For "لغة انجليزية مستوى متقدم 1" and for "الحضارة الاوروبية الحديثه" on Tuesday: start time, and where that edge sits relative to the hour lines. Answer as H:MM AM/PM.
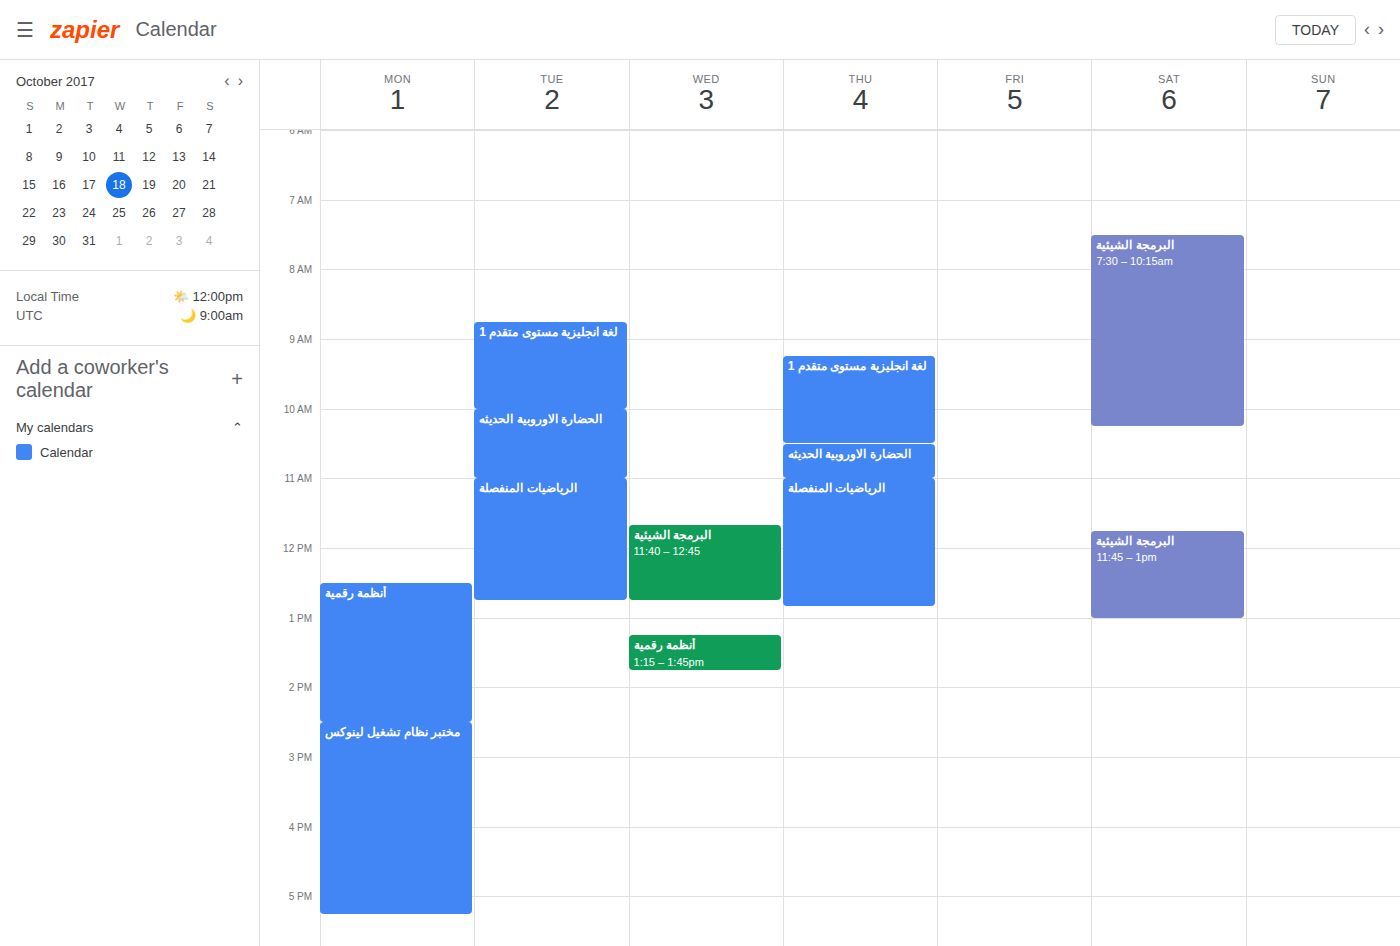
"لغة انجليزية مستوى متقدم 1": 8:45 AM, neither: three quarters of the way from the 8 AM line to the 9 AM line. "الحضارة الاوروبية الحديثه": 10:00 AM, exactly on the 10 AM line.